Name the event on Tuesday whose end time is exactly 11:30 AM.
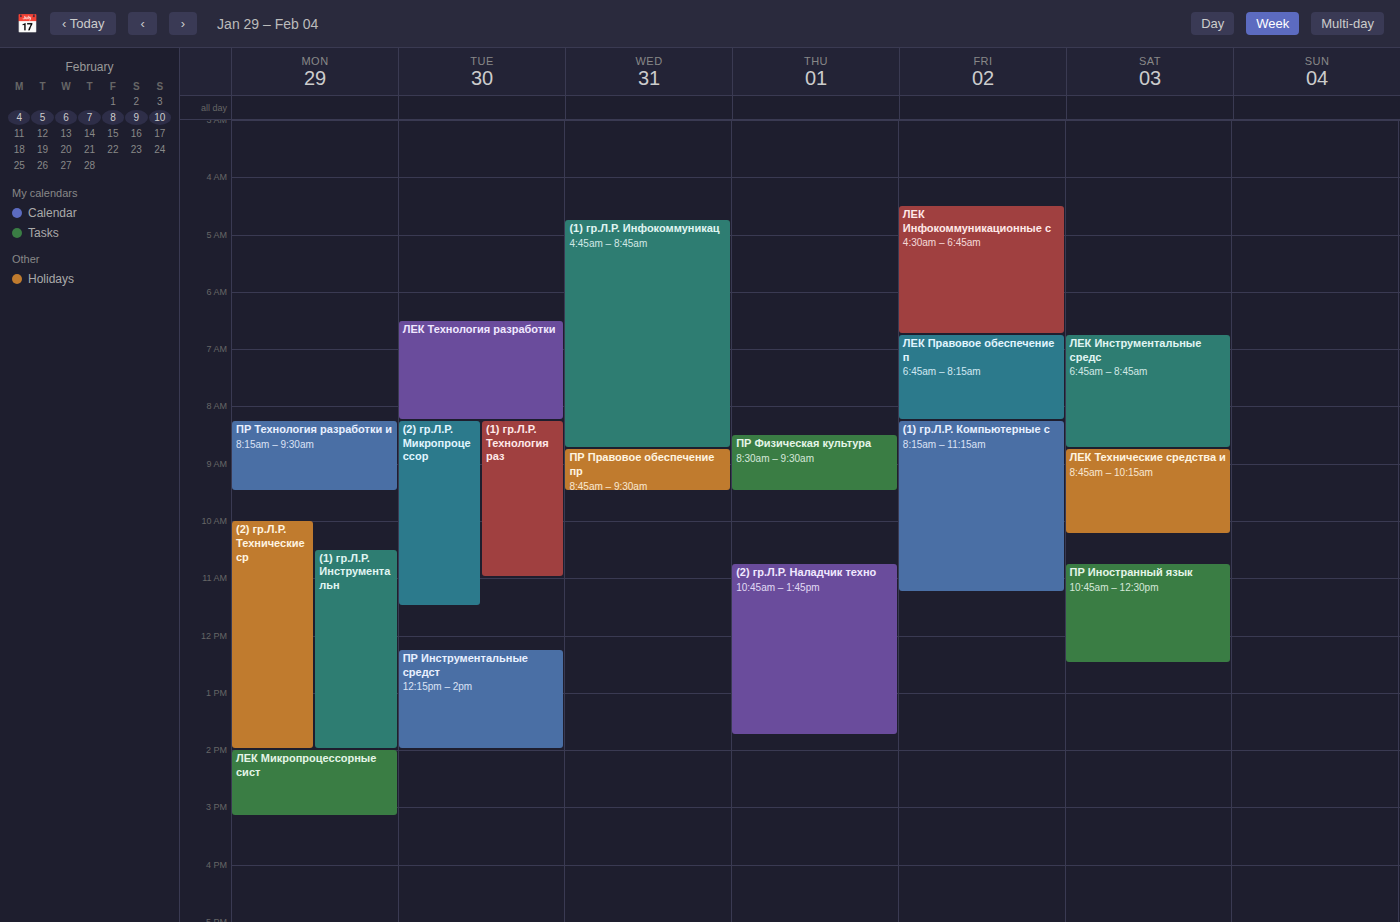
"(2) гр.Л.Р. Микропроцессор"